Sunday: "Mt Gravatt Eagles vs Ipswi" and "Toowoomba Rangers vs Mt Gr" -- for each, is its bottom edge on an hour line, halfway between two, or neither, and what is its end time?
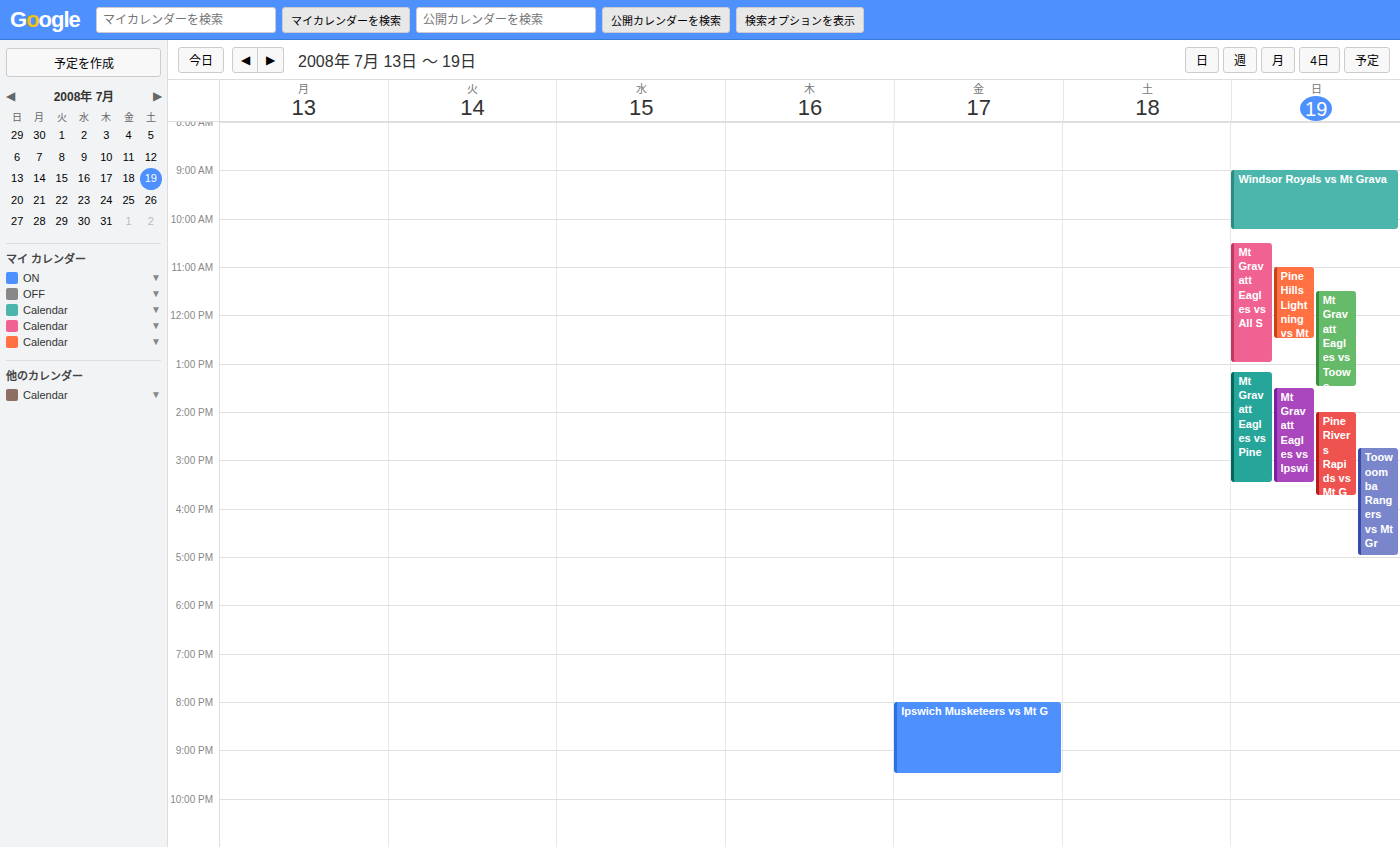
"Mt Gravatt Eagles vs Ipswi": 3:30 PM, halfway between the 3 PM and 4 PM lines. "Toowoomba Rangers vs Mt Gr": 5:00 PM, exactly on the 5 PM line.